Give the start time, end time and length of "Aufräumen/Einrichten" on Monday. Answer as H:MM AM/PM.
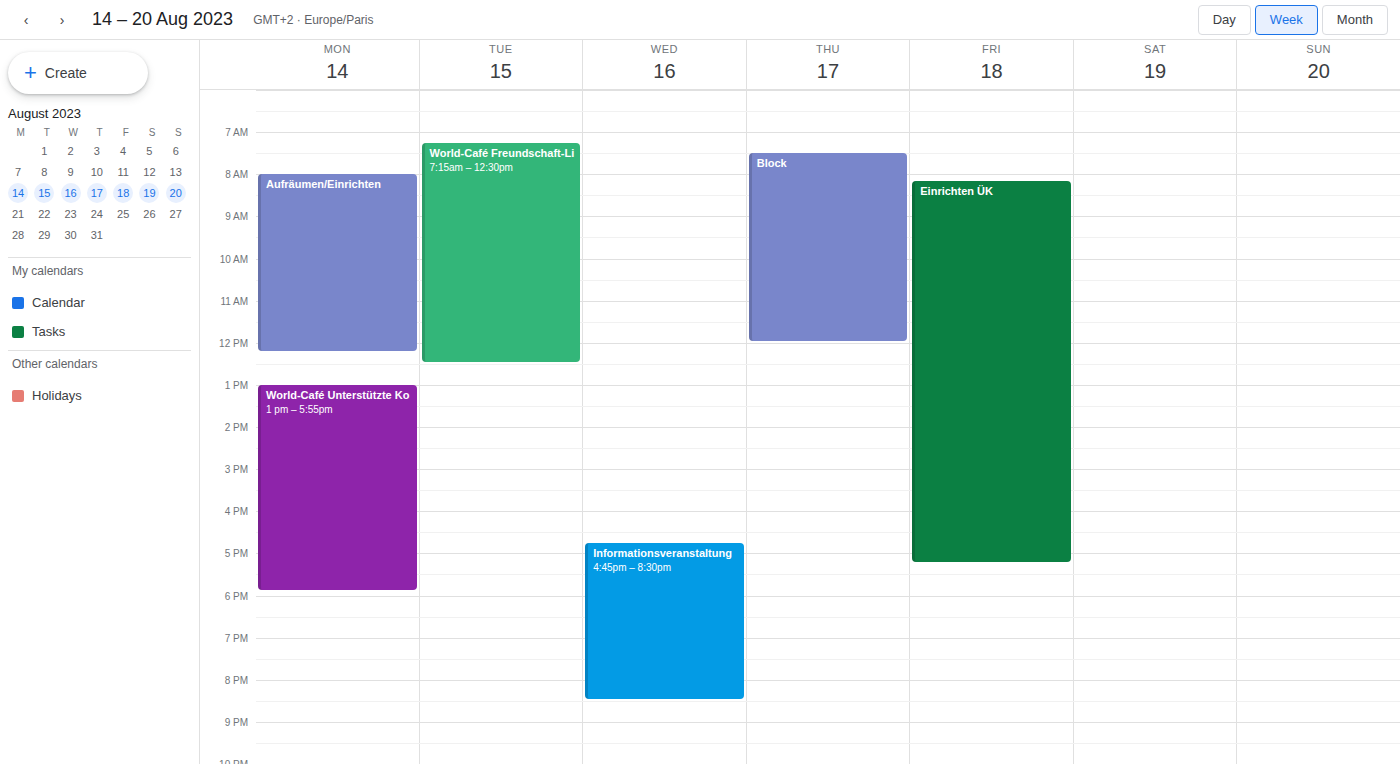
8:00 AM to 12:15 PM, 4 hours 15 minutes